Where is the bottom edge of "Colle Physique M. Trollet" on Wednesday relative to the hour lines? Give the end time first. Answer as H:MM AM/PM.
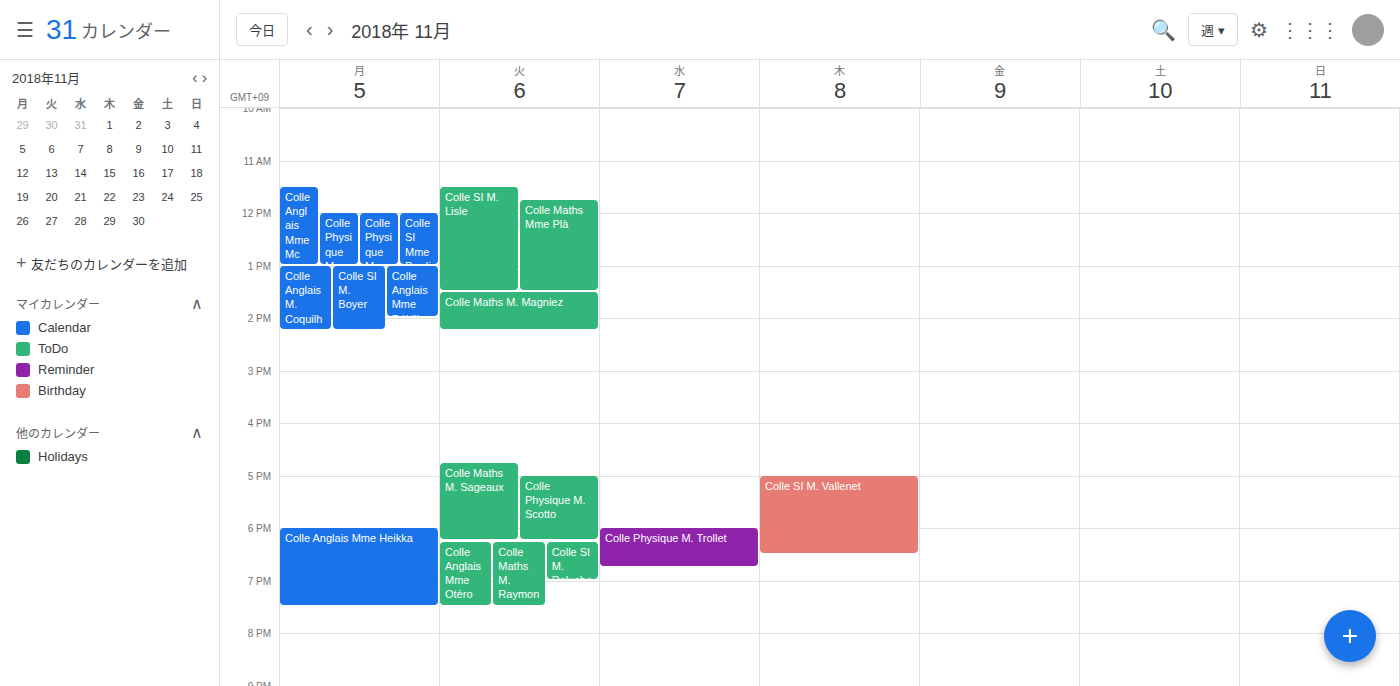
6:45 PM -- neither: three quarters of the way from the 6 PM line to the 7 PM line.